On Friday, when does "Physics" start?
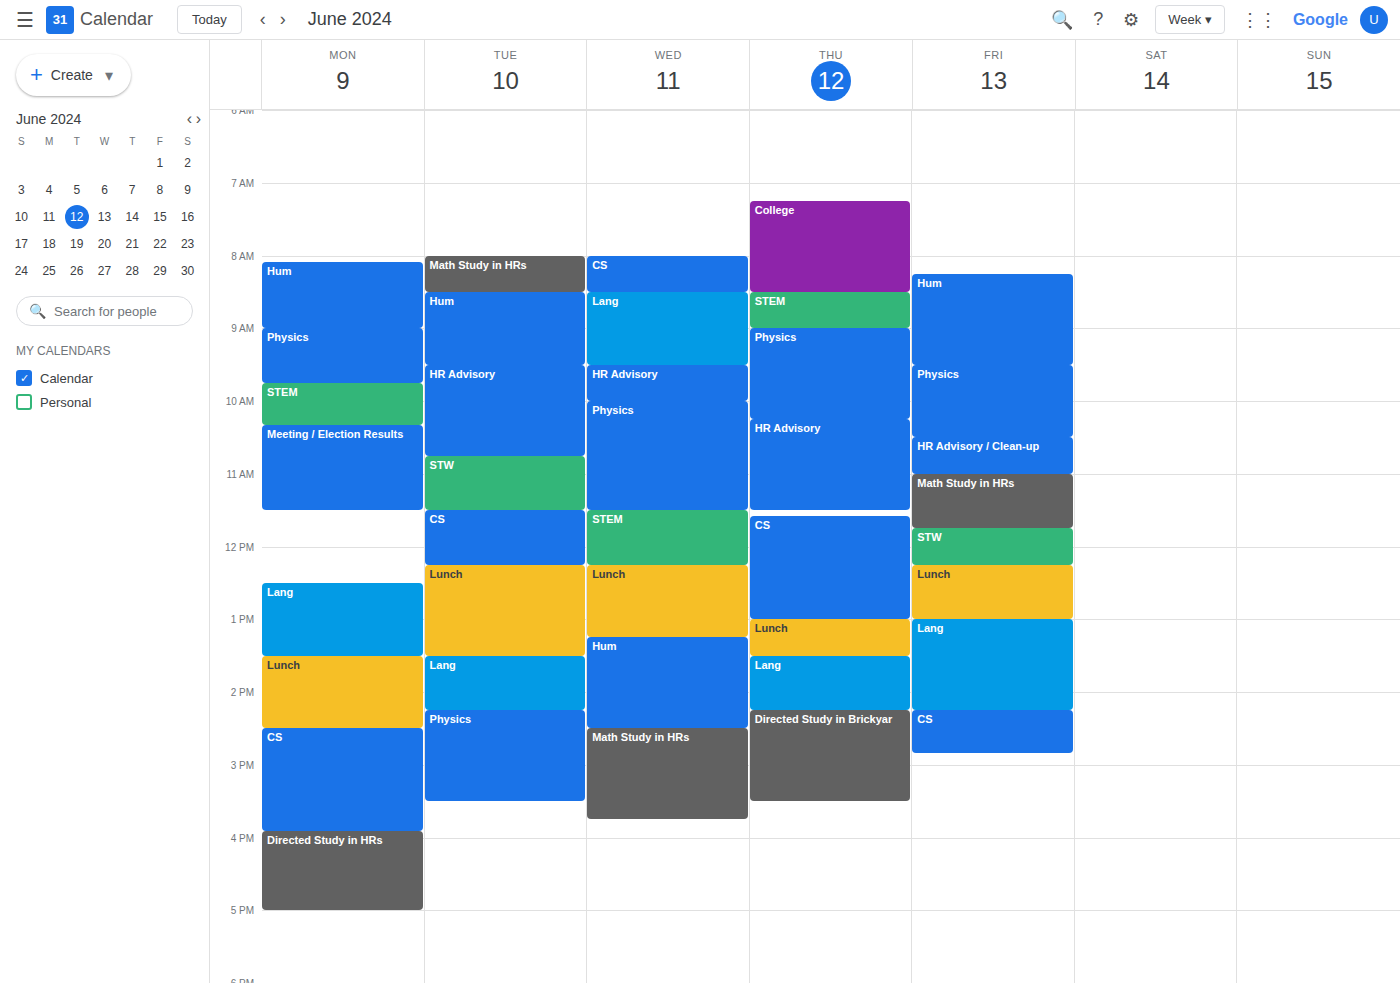
9:30 AM